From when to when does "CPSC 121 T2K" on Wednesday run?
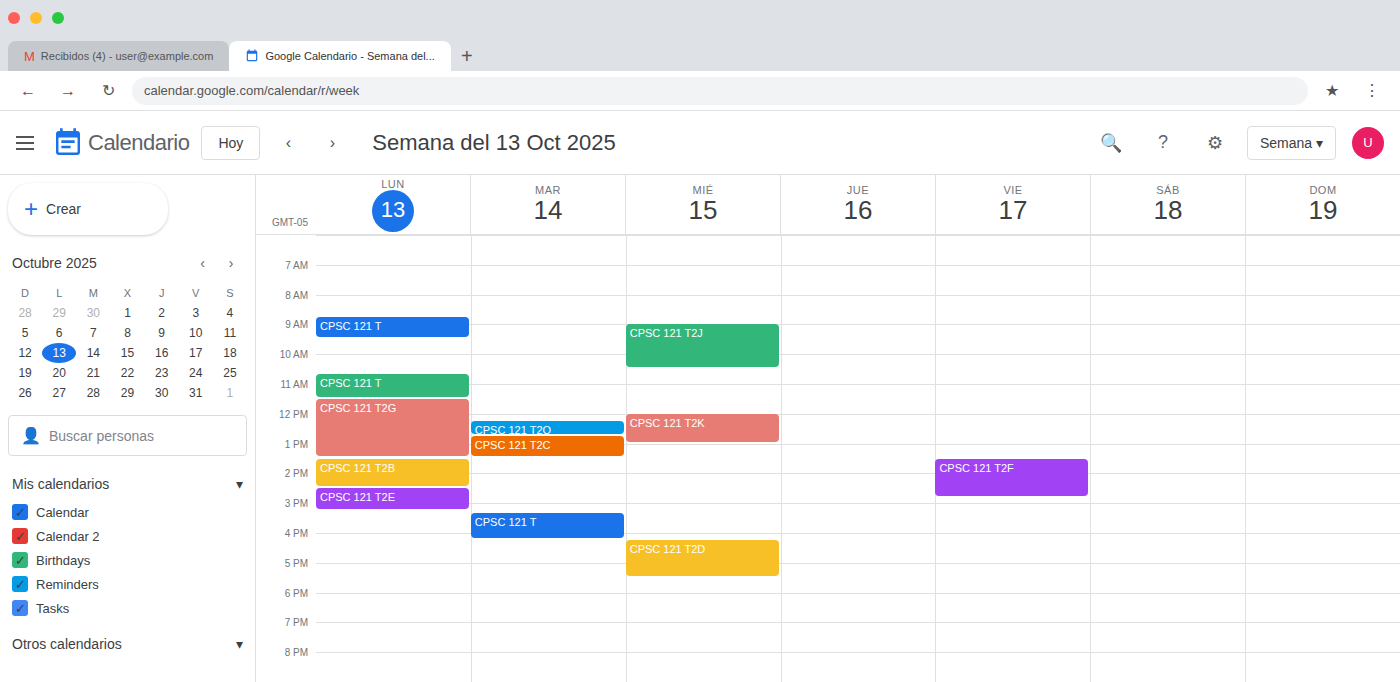
12:00 PM to 1:00 PM